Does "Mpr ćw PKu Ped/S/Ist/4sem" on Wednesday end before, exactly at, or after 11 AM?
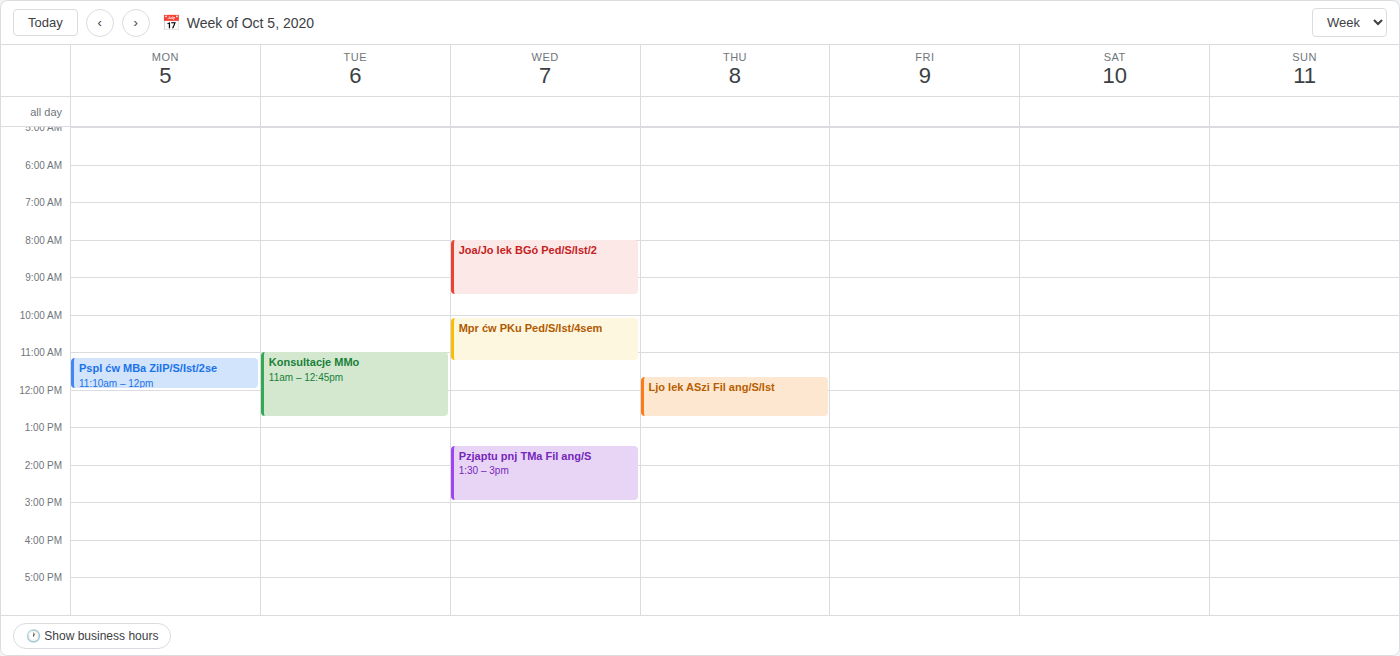
11:15 AM -- after 11 AM, 15 minutes below the 11 AM line.